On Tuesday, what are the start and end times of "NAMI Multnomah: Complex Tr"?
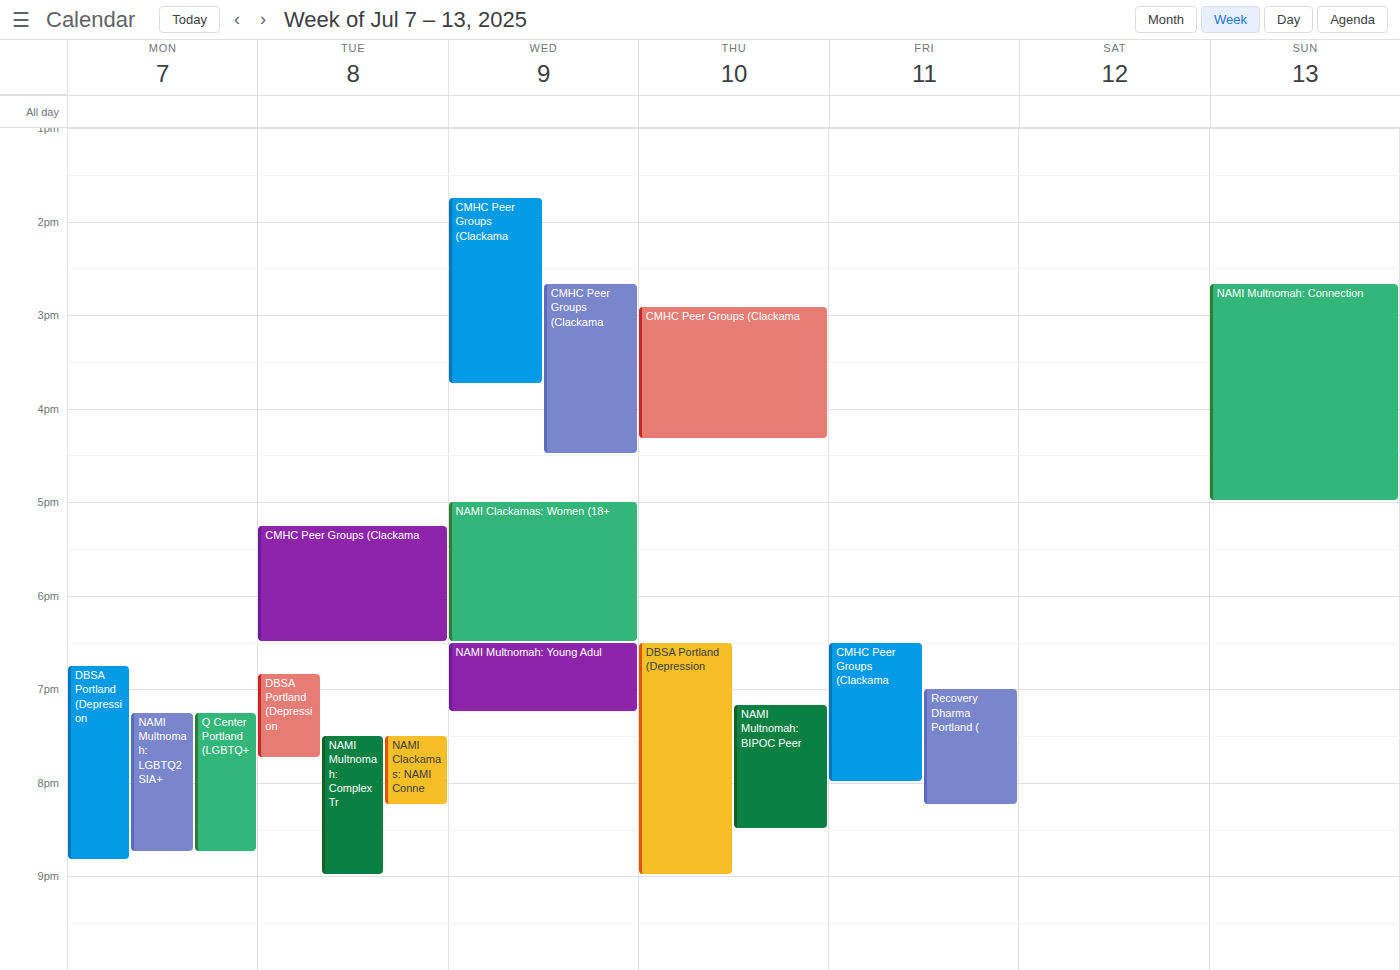
19:30 to 21:00